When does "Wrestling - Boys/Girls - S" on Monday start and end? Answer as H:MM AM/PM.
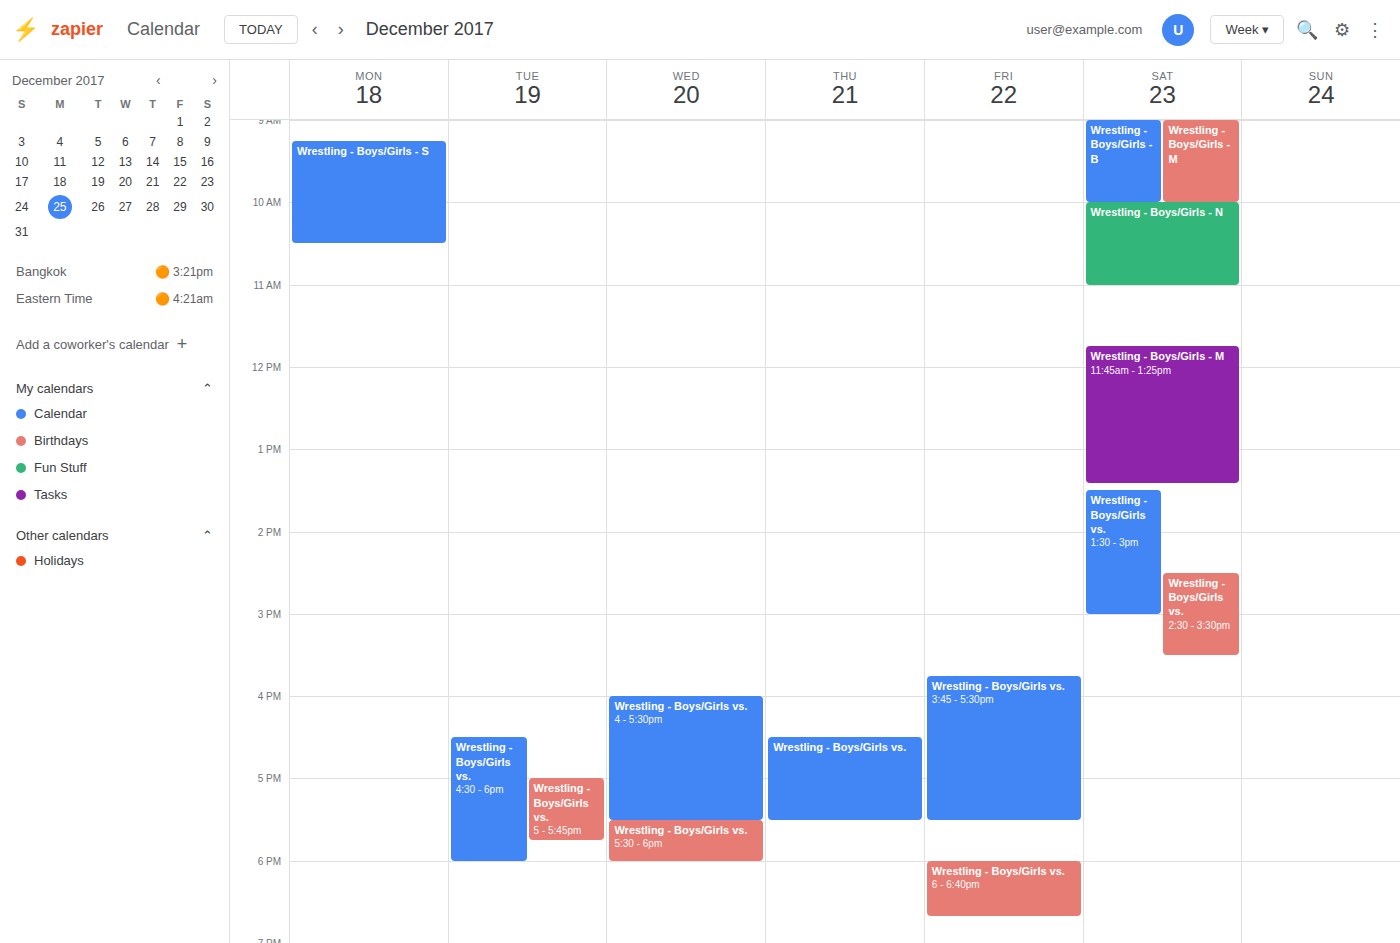
9:15 AM to 10:30 AM